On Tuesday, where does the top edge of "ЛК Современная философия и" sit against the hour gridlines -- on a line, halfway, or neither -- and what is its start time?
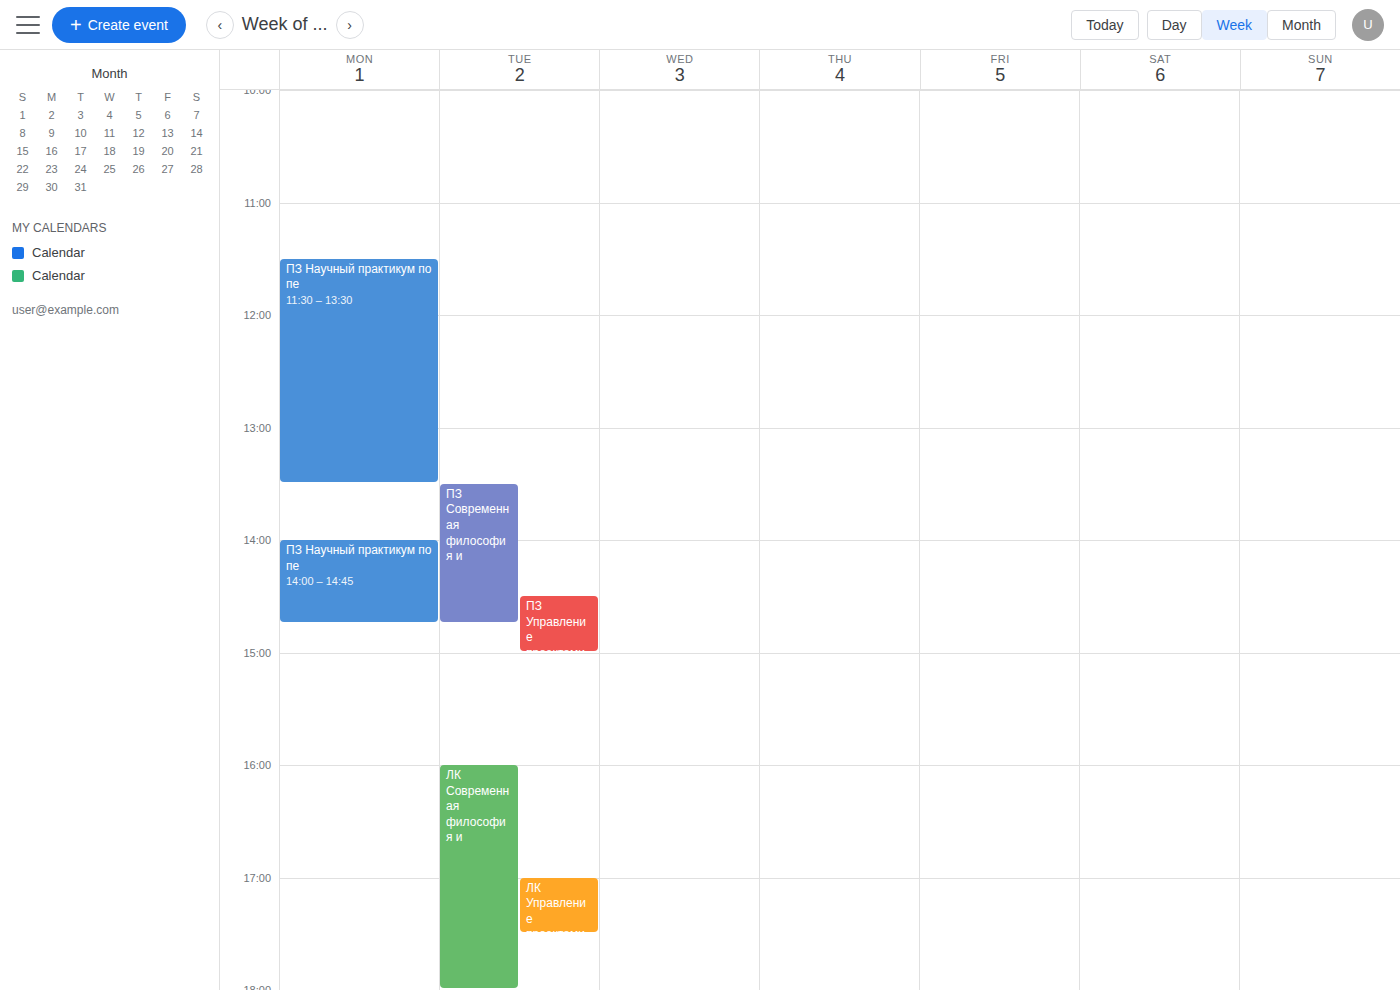
4:00 PM -- exactly on the 4 PM line.